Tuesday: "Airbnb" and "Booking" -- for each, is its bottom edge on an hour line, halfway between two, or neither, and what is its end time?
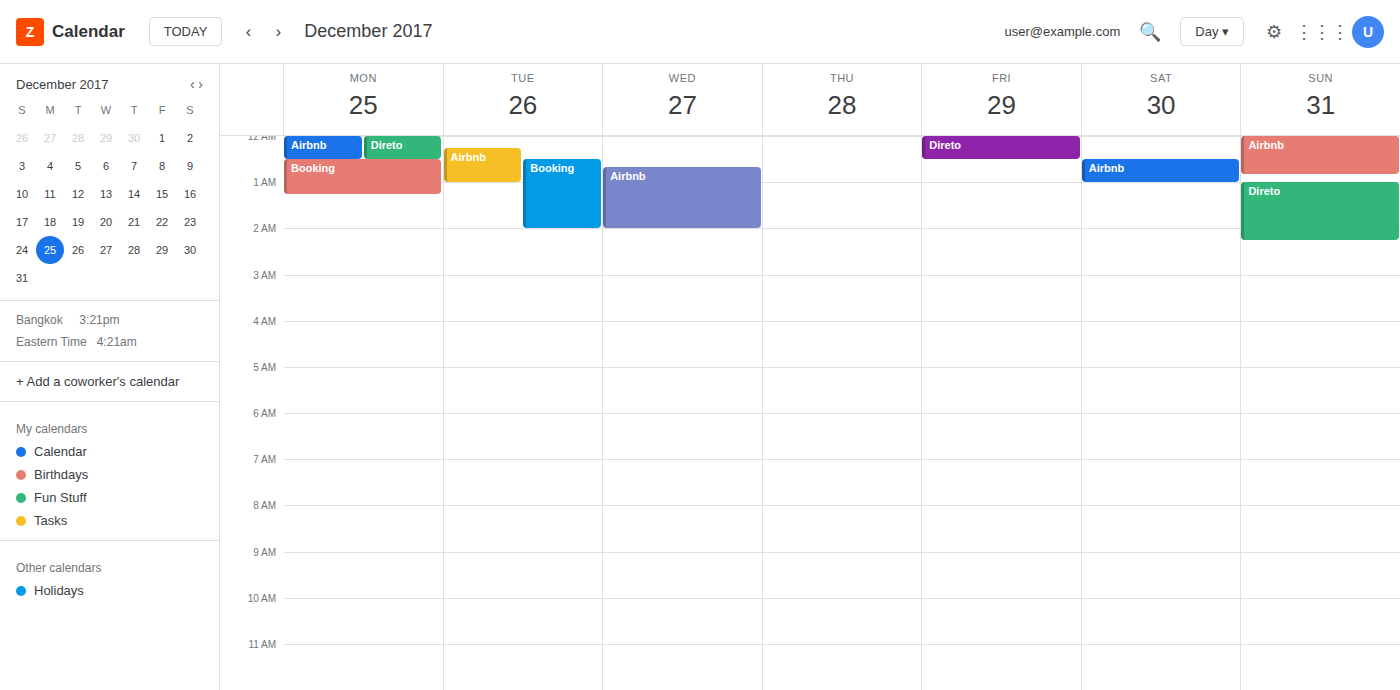
"Airbnb": 1:00 AM, exactly on the 1 AM line. "Booking": 2:00 AM, exactly on the 2 AM line.